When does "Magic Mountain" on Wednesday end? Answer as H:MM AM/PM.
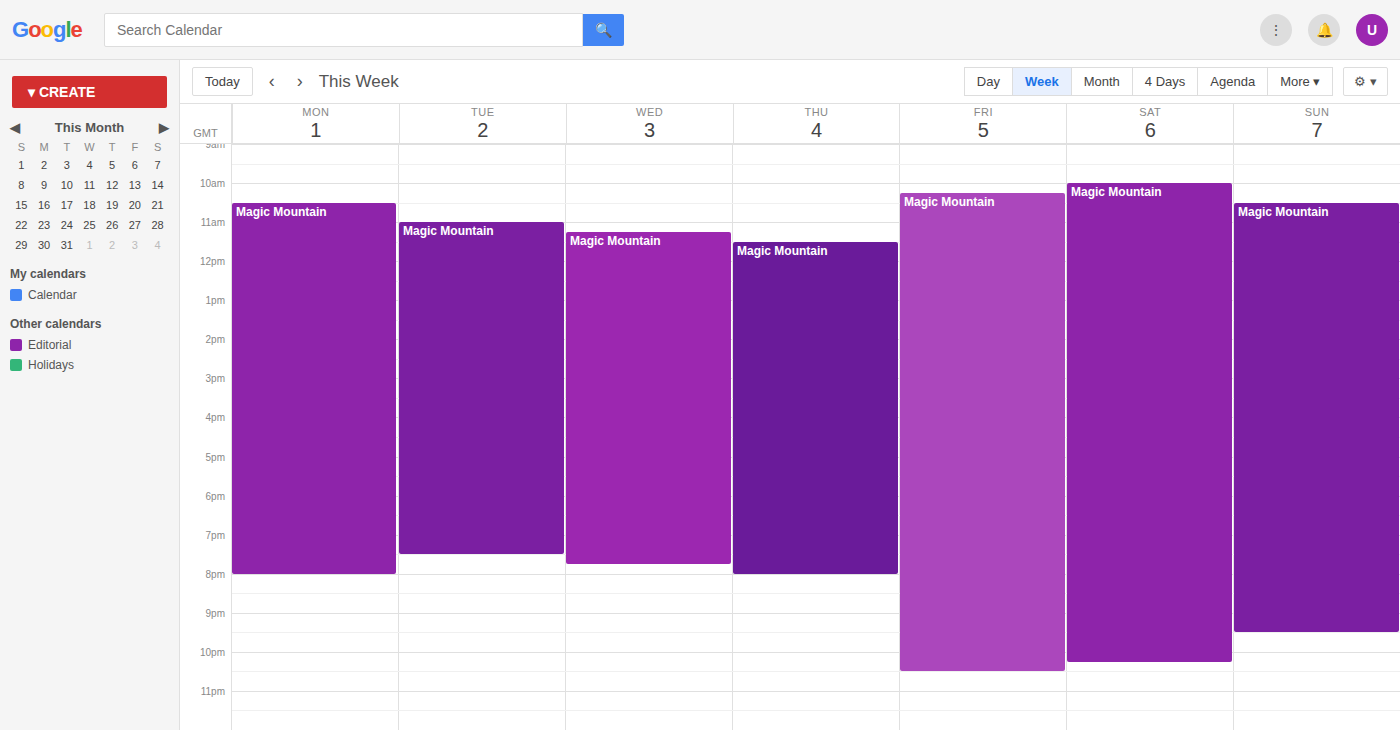
7:45 PM